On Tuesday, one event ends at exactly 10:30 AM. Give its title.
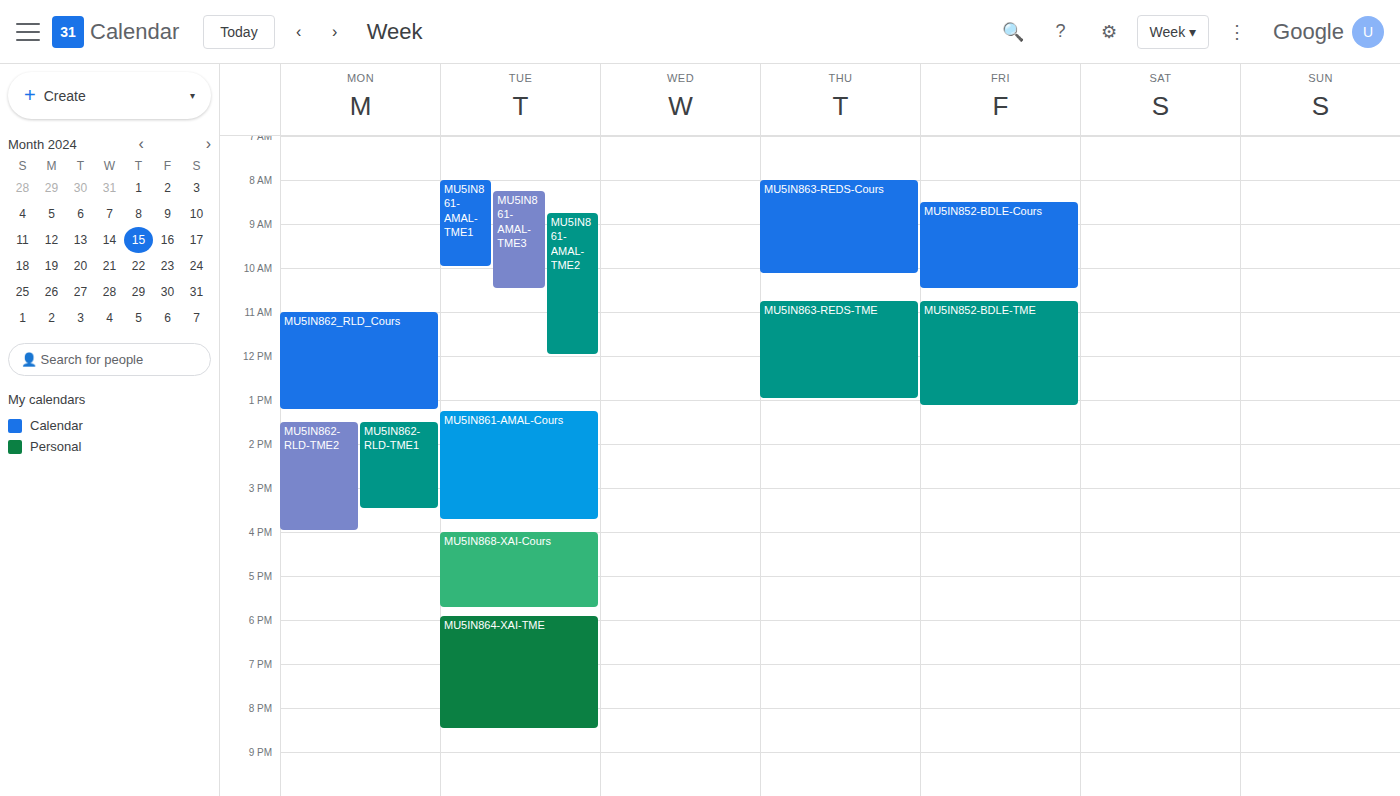
"MU5IN861-AMAL-TME3"